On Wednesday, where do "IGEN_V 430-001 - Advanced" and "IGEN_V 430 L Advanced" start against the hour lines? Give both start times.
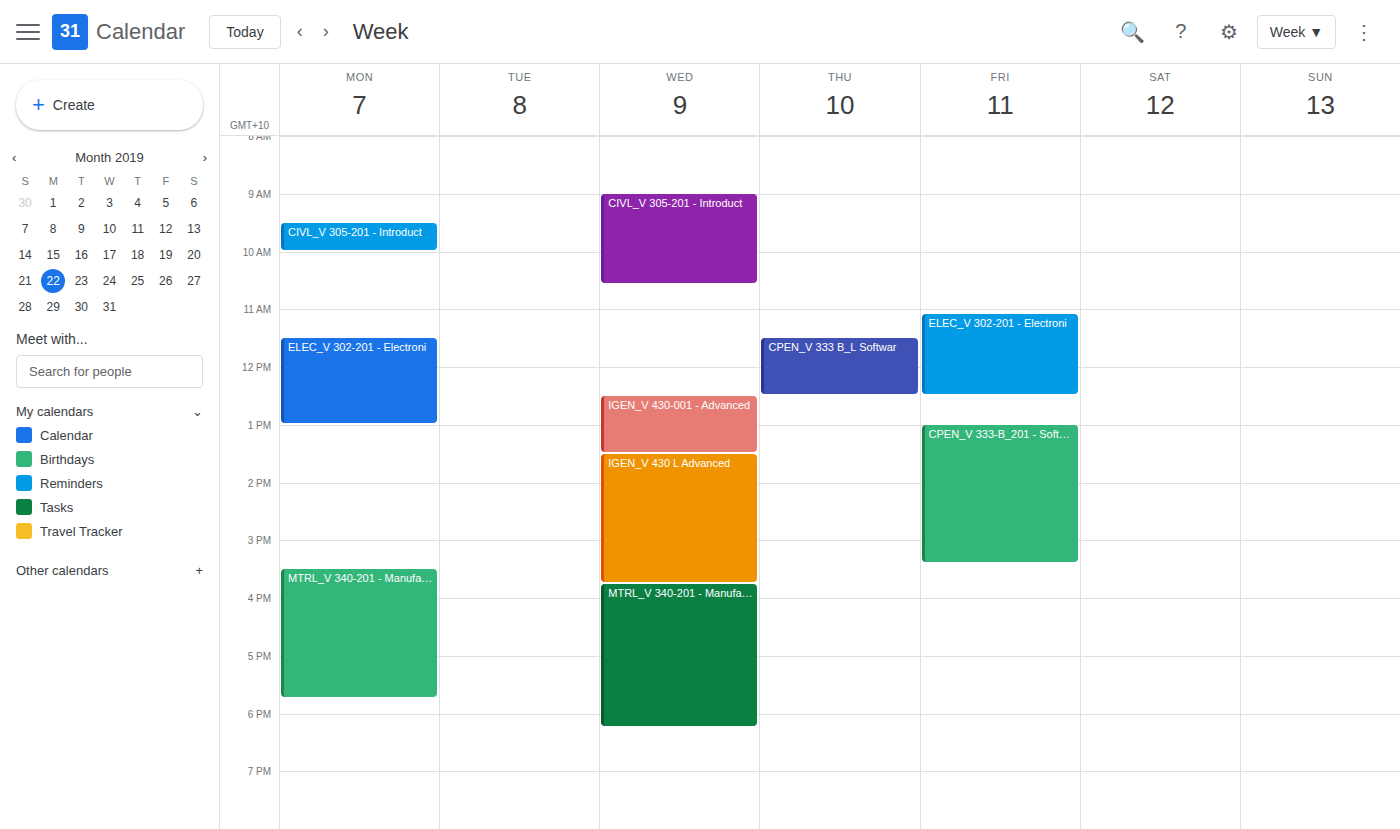
"IGEN_V 430-001 - Advanced": 12:30 PM, halfway between the 12 PM and 1 PM lines. "IGEN_V 430 L Advanced": 1:30 PM, halfway between the 1 PM and 2 PM lines.